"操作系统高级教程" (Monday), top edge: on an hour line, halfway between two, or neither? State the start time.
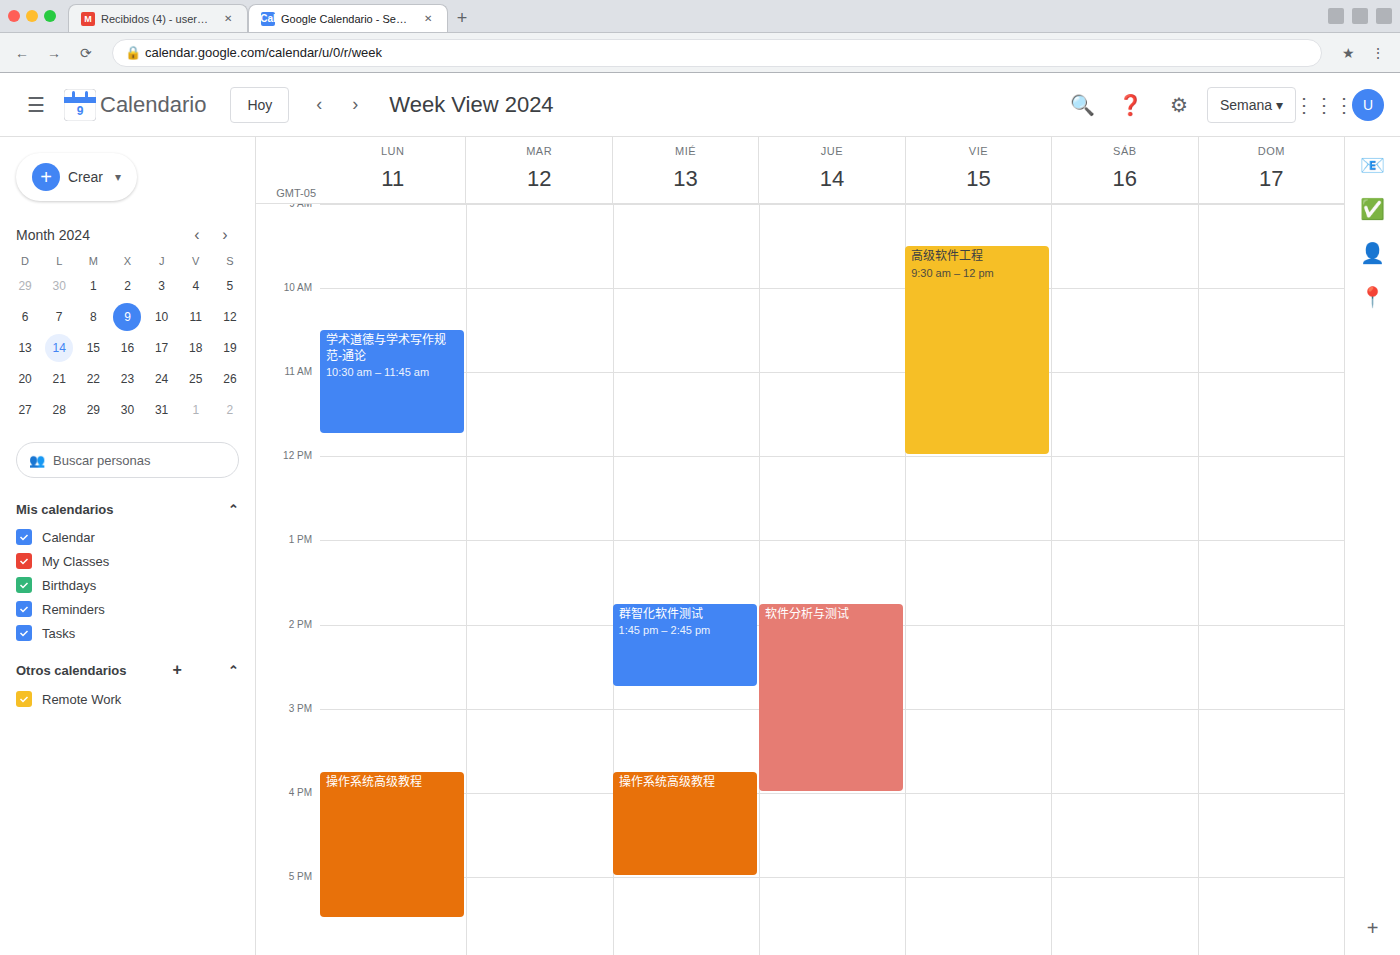
3:45 PM -- neither: three quarters of the way from the 3 PM line to the 4 PM line.